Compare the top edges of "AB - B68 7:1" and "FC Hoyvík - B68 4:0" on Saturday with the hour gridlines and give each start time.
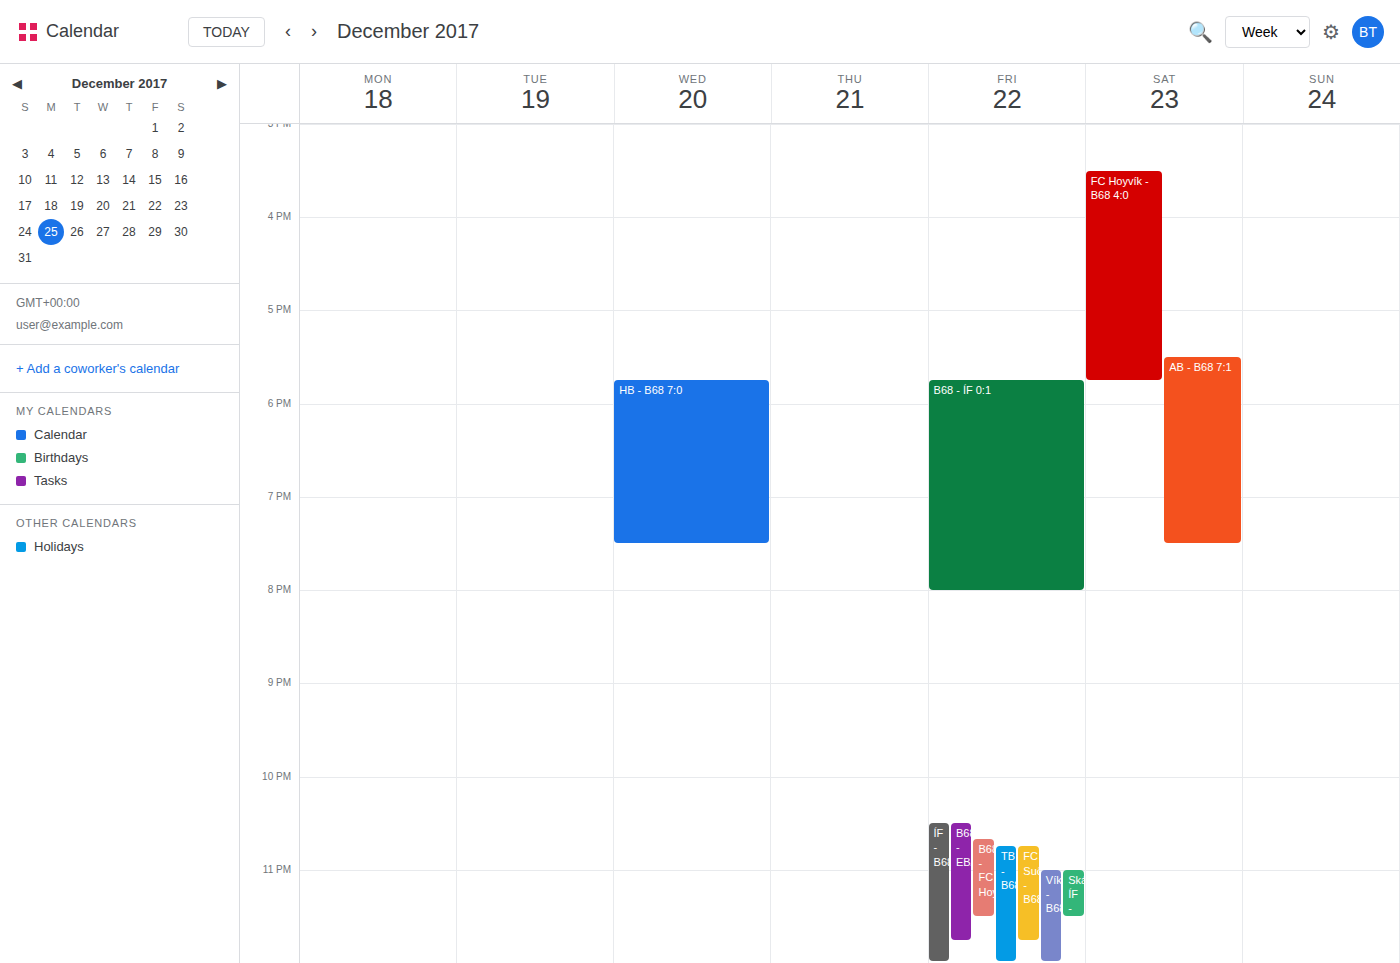
"AB - B68 7:1": 5:30 PM, halfway between the 5 PM and 6 PM lines. "FC Hoyvík - B68 4:0": 3:30 PM, halfway between the 3 PM and 4 PM lines.